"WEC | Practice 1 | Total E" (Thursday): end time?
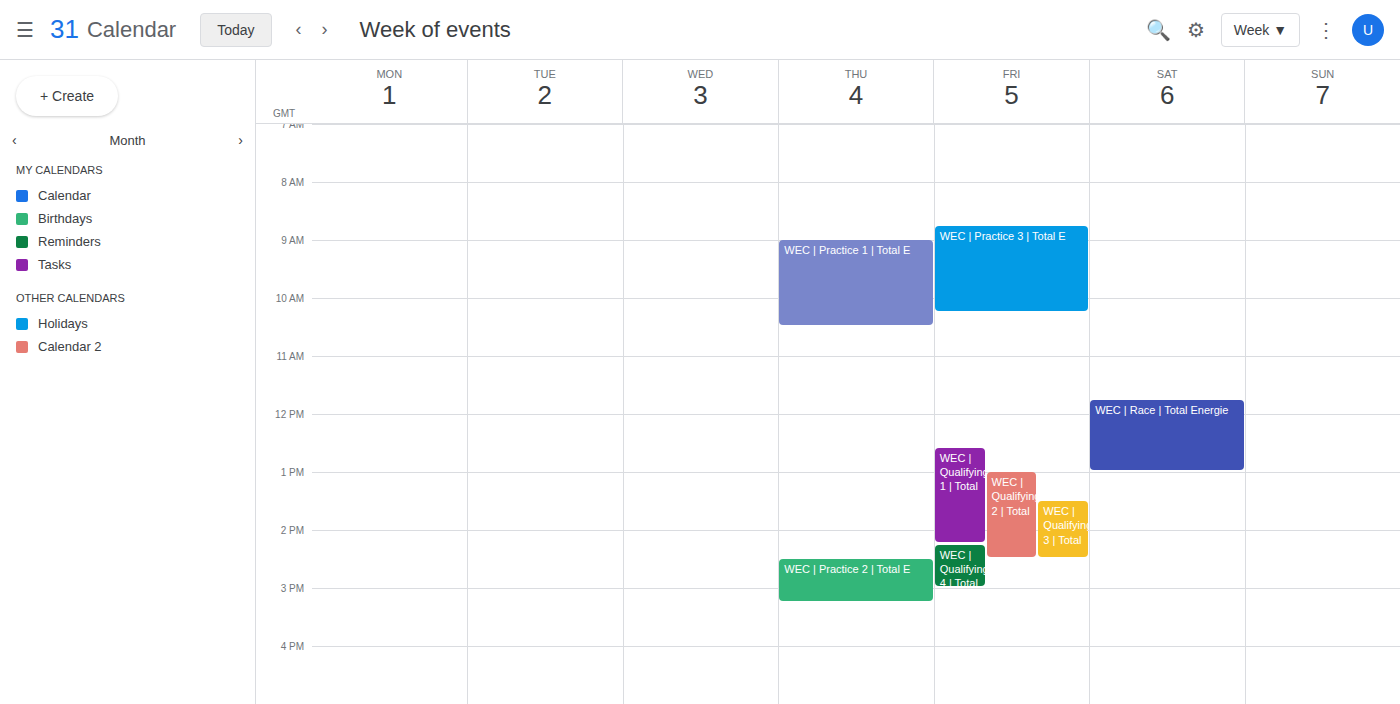
10:30